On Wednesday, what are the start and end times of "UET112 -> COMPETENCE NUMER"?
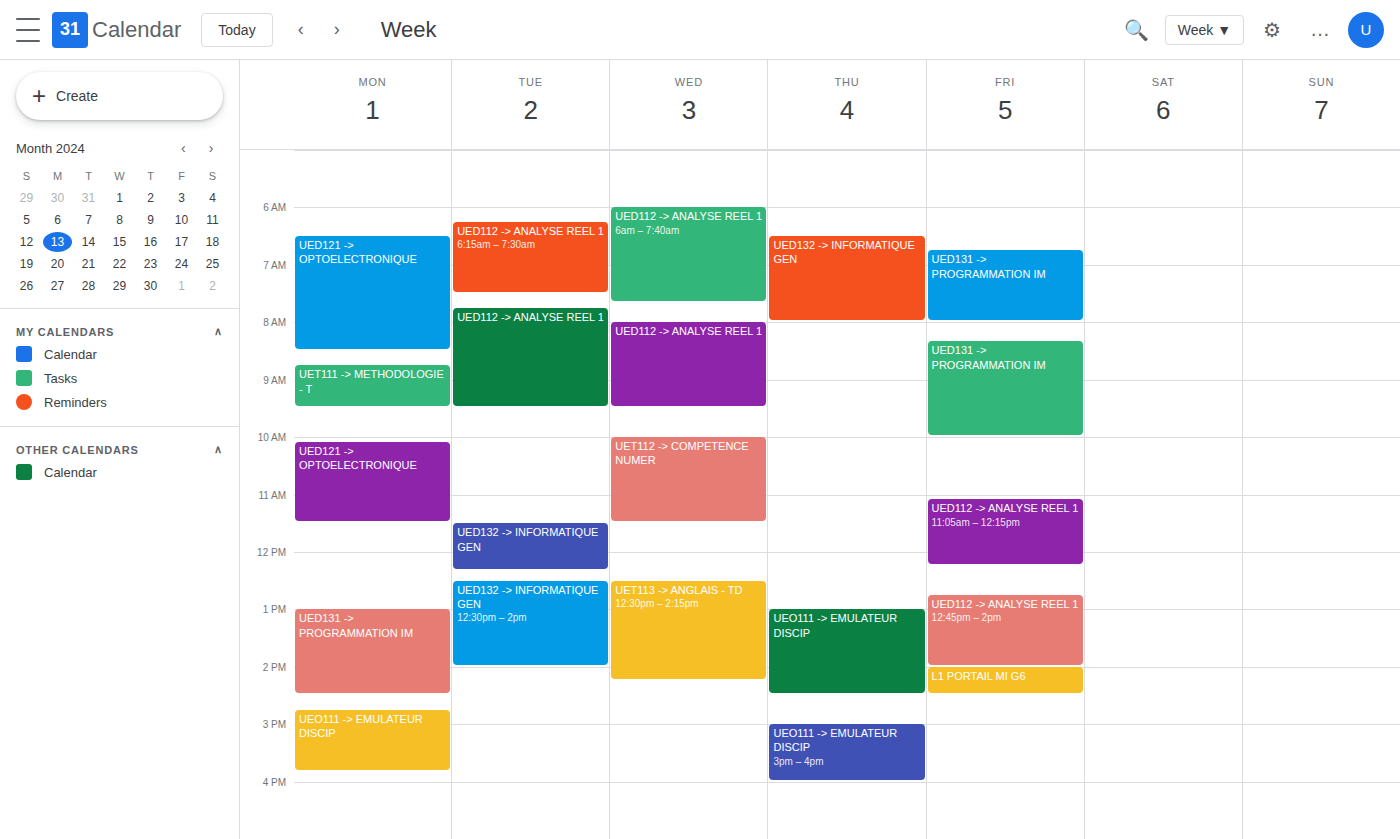
10:00 to 11:30